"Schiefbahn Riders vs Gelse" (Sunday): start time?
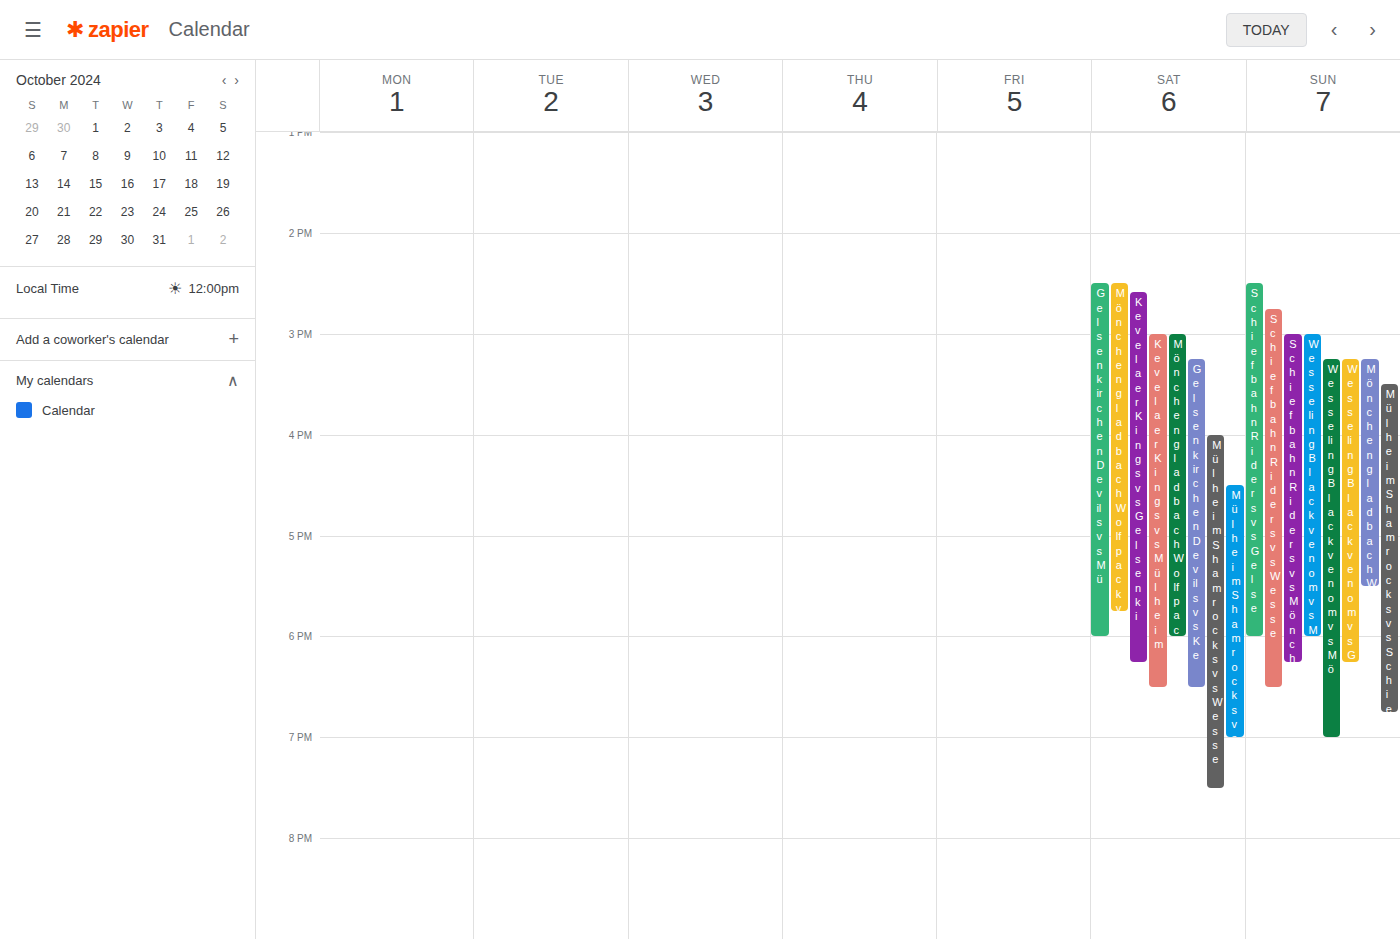
2:30 PM